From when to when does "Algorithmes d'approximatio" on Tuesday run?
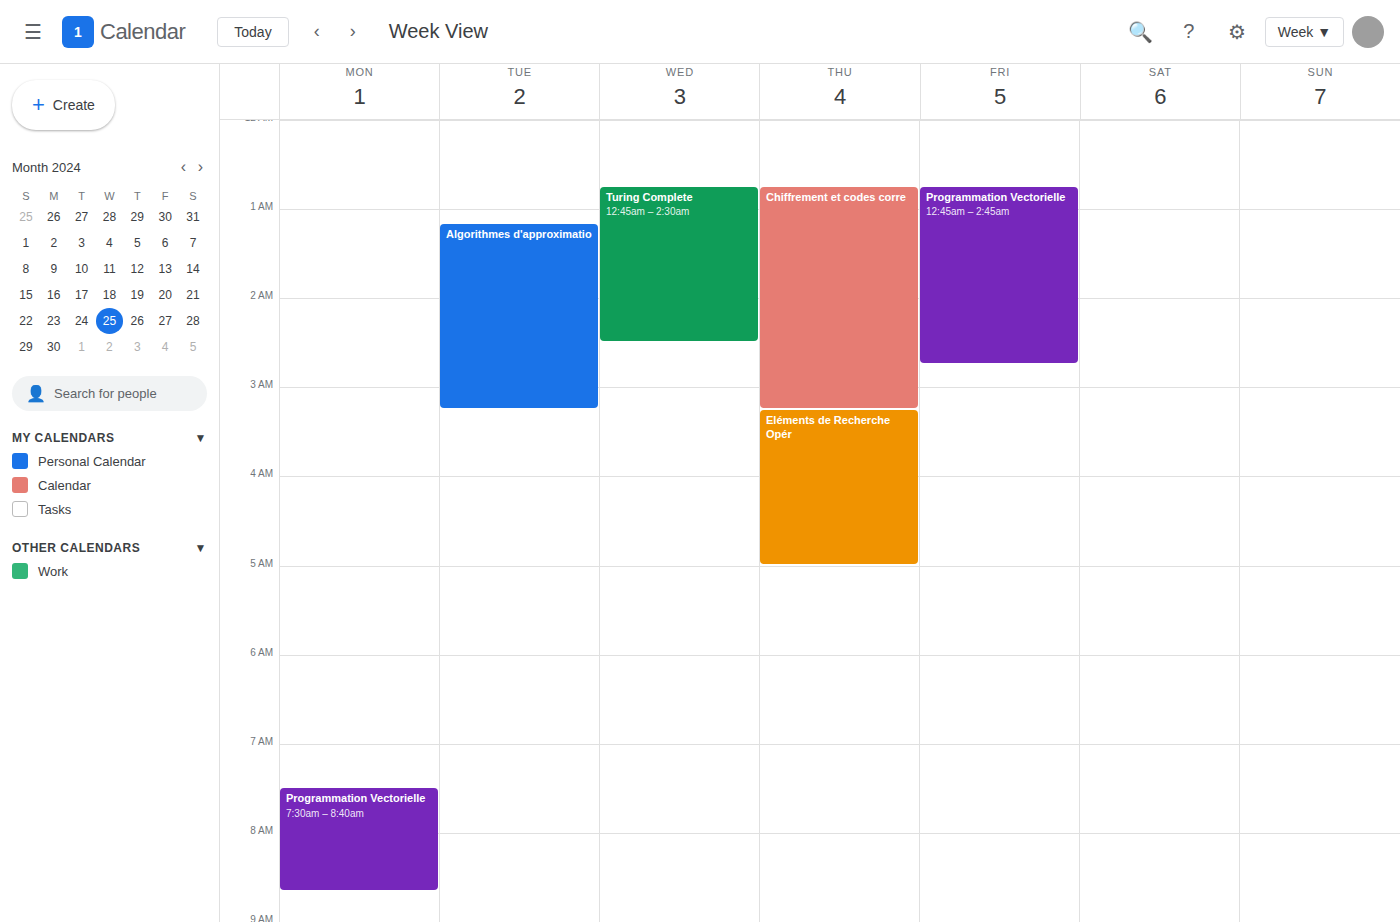
1:10 AM to 3:15 AM